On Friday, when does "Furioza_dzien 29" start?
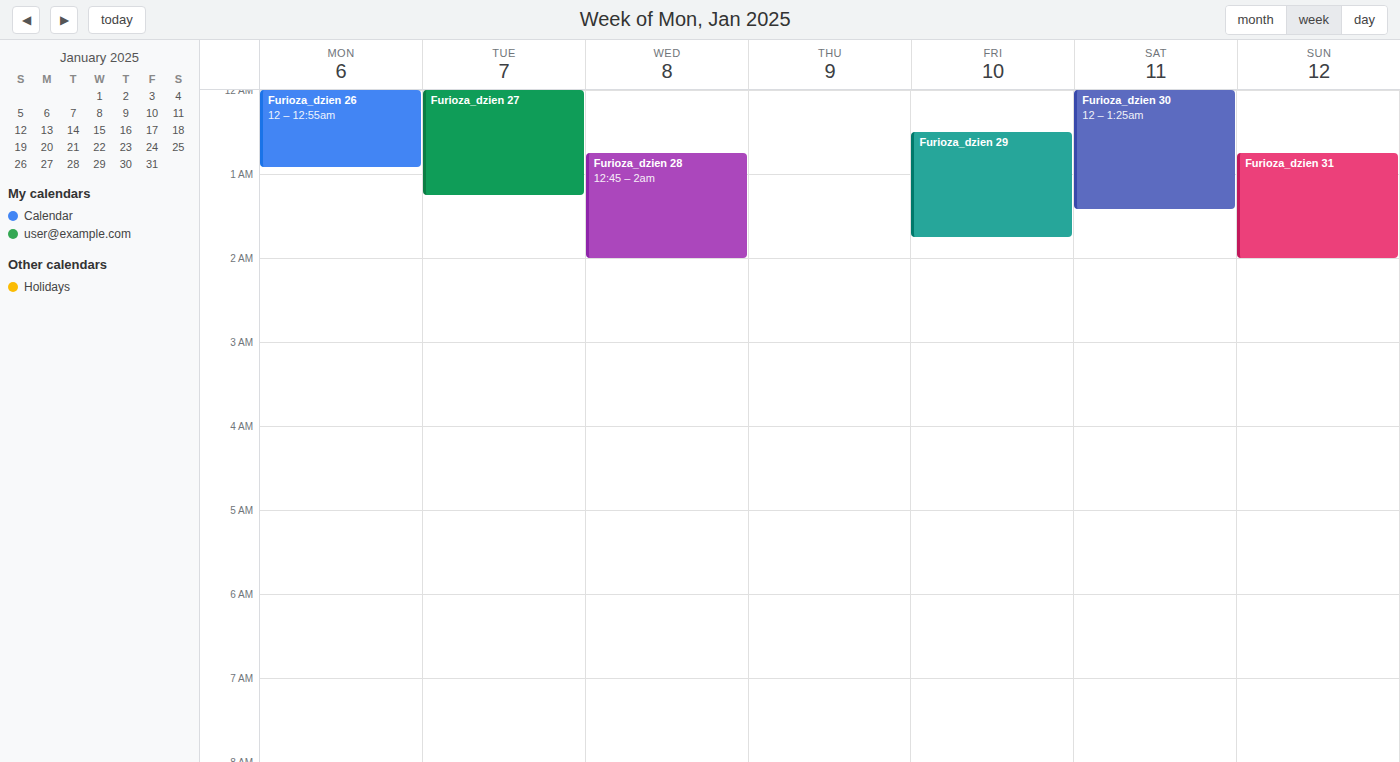
12:30 AM